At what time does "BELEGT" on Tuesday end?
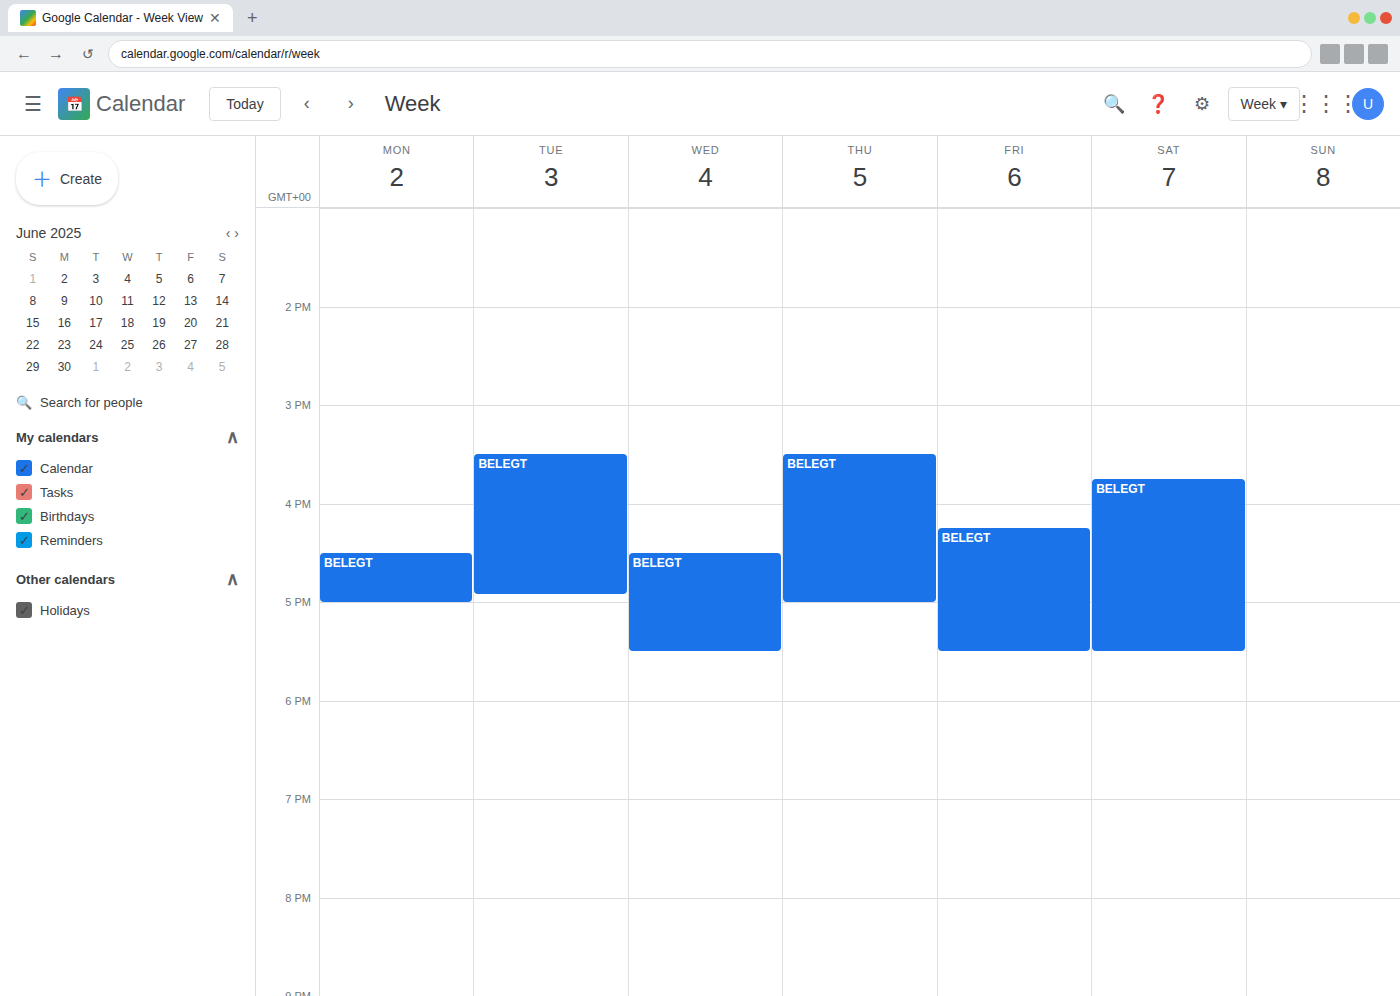
4:55 PM